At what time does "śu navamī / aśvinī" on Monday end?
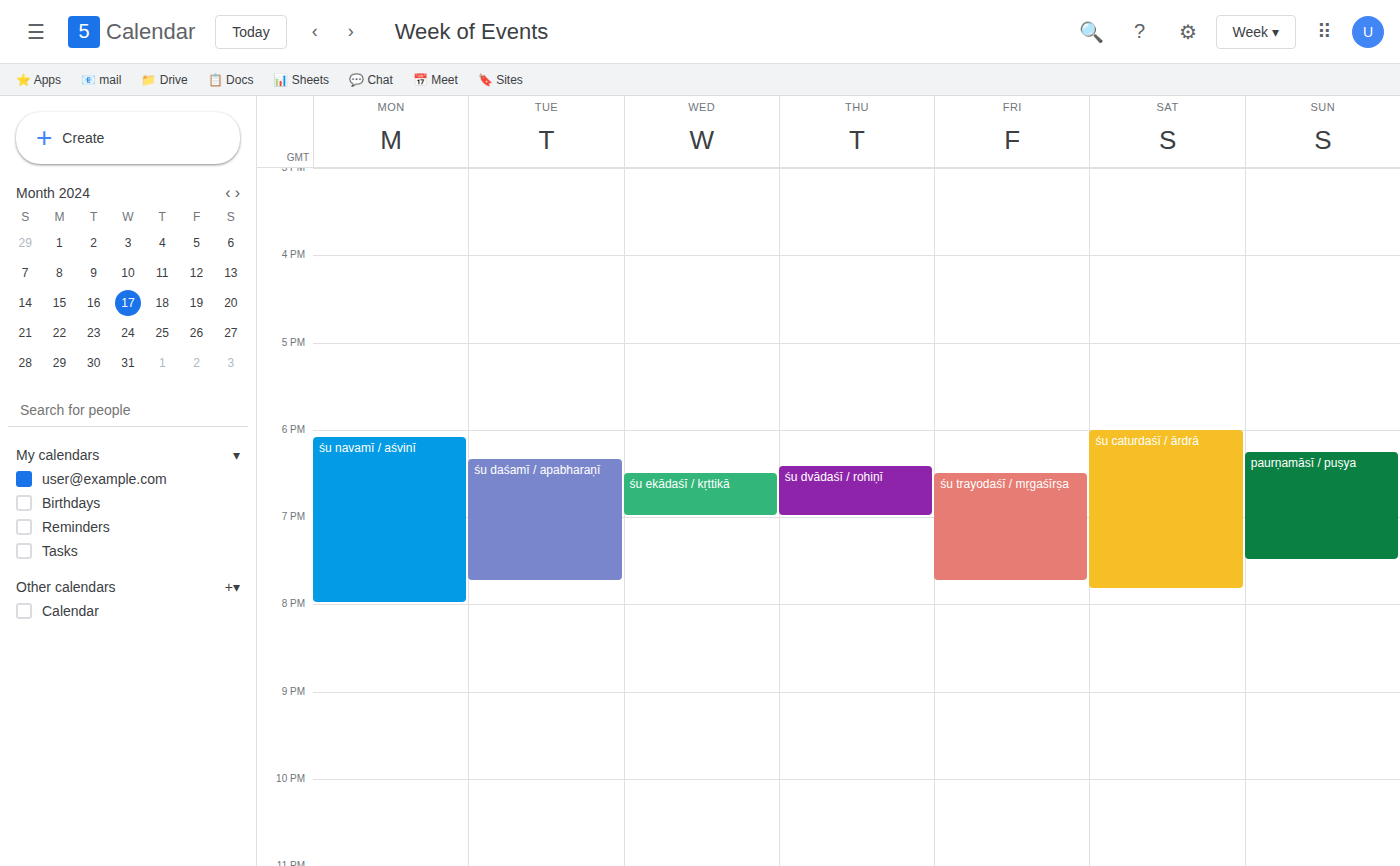
8:00 PM